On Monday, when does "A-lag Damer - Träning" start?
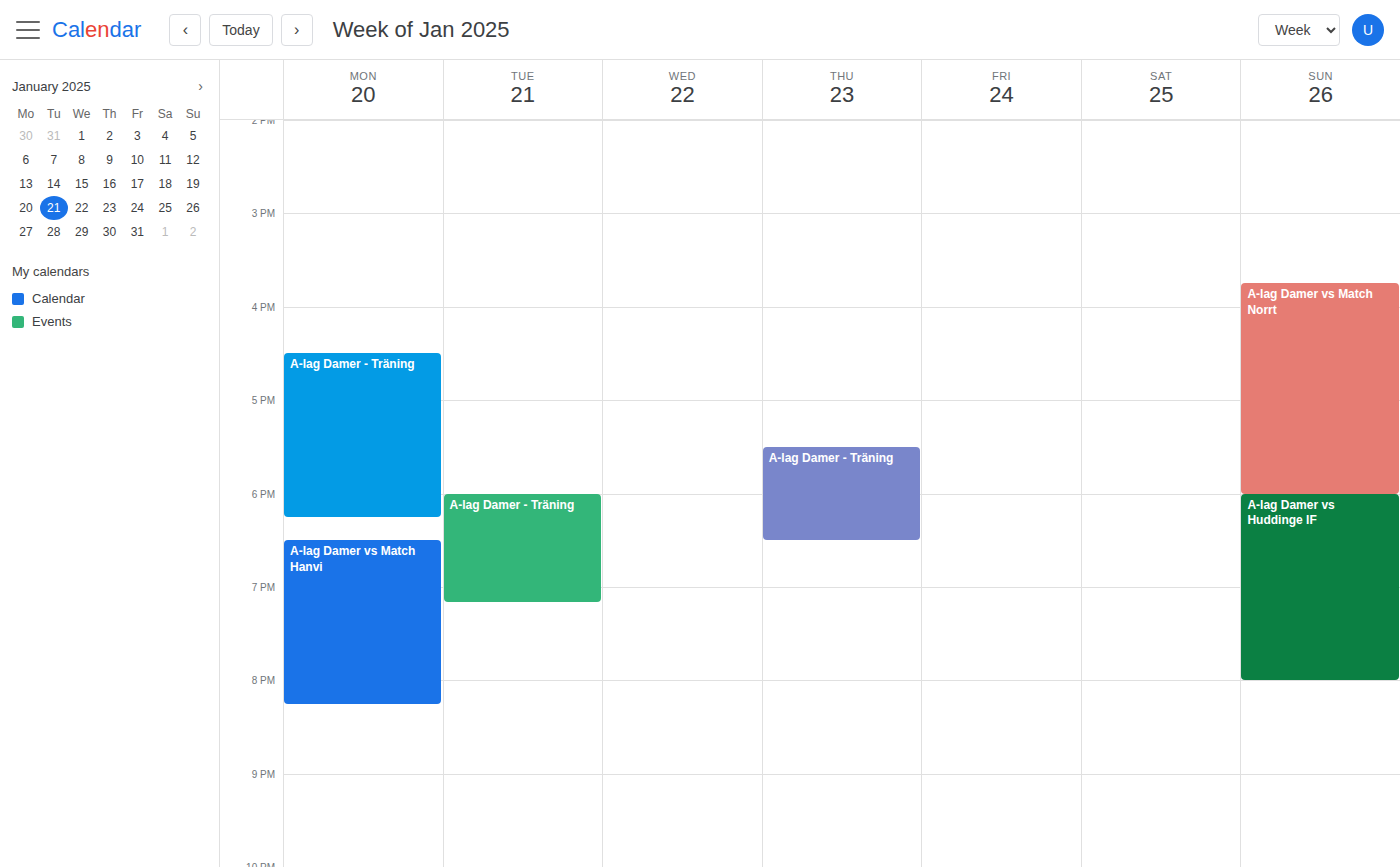
4:30 PM